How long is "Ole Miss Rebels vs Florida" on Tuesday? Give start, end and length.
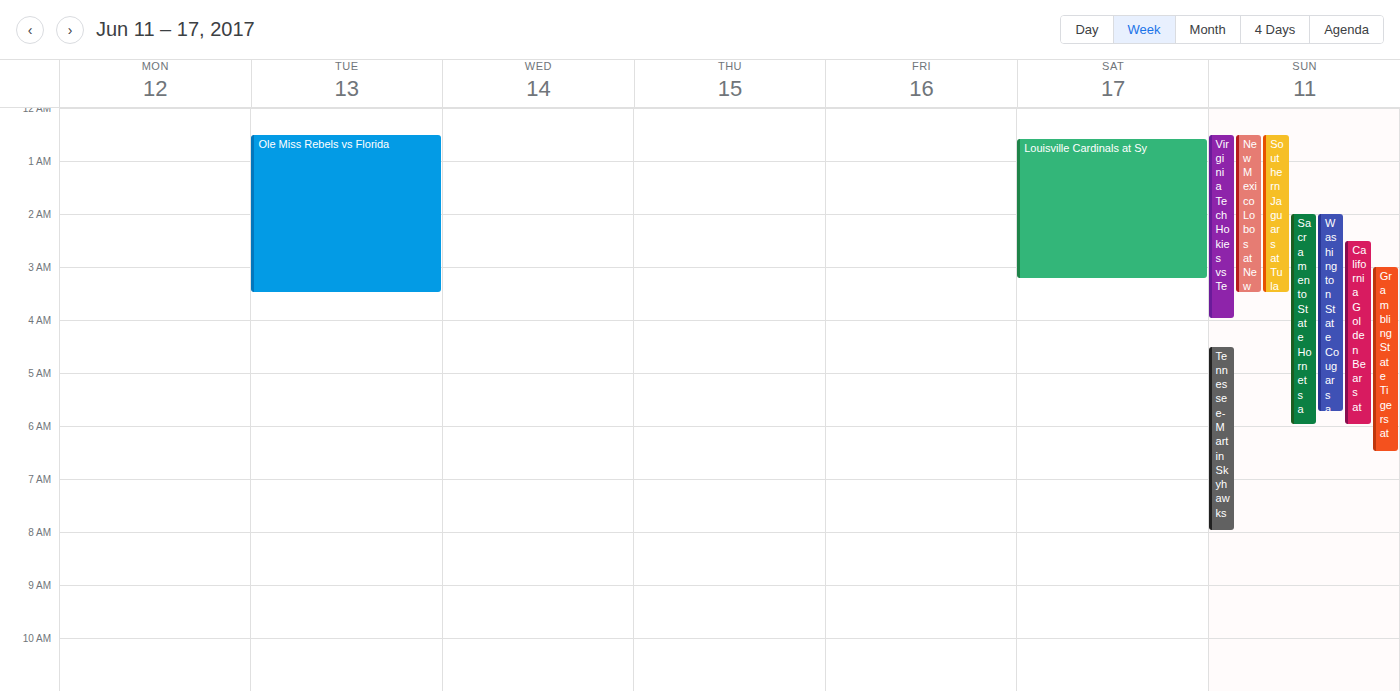
12:30 AM to 3:30 AM, 3 hours